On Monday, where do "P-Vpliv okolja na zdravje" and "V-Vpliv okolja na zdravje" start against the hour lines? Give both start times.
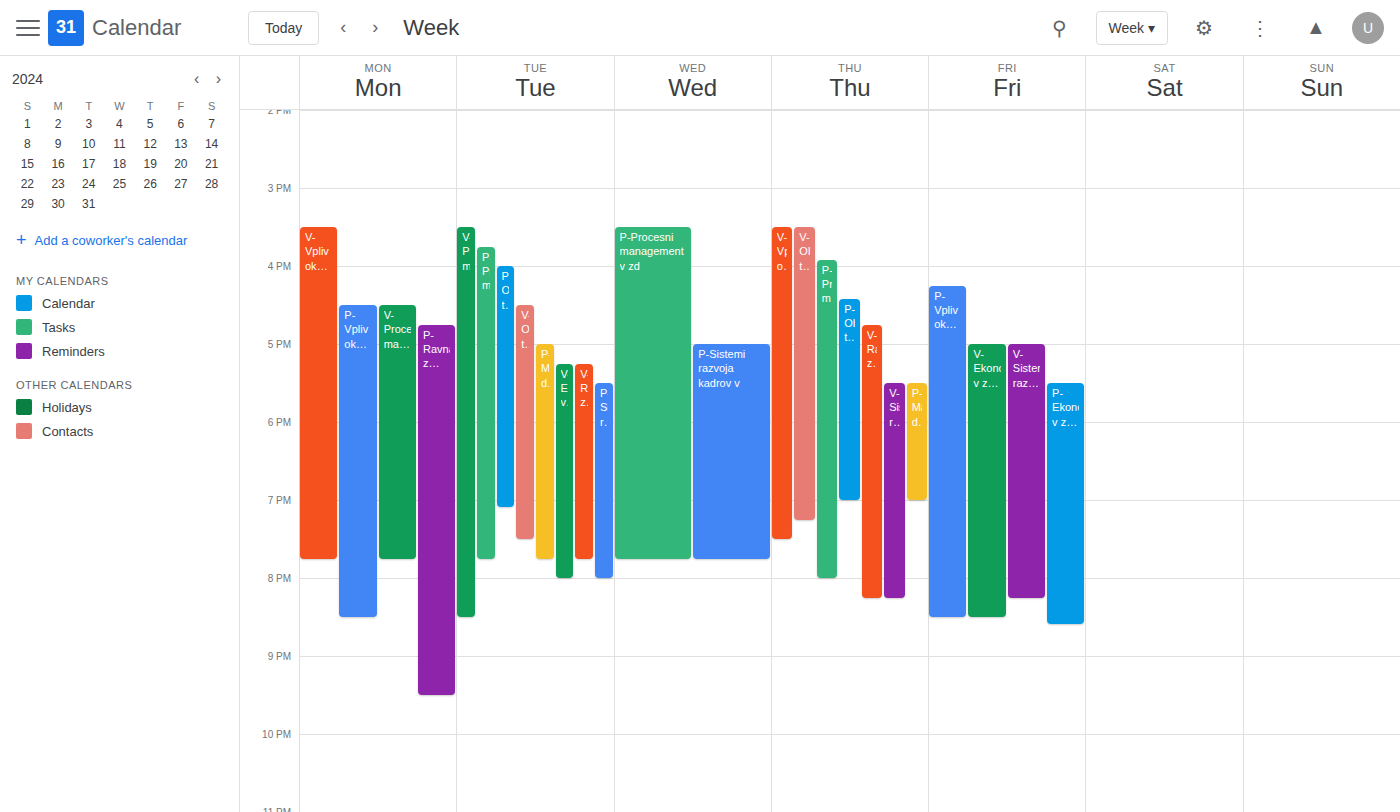
"P-Vpliv okolja na zdravje": 4:30 PM, halfway between the 4 PM and 5 PM lines. "V-Vpliv okolja na zdravje": 3:30 PM, halfway between the 3 PM and 4 PM lines.